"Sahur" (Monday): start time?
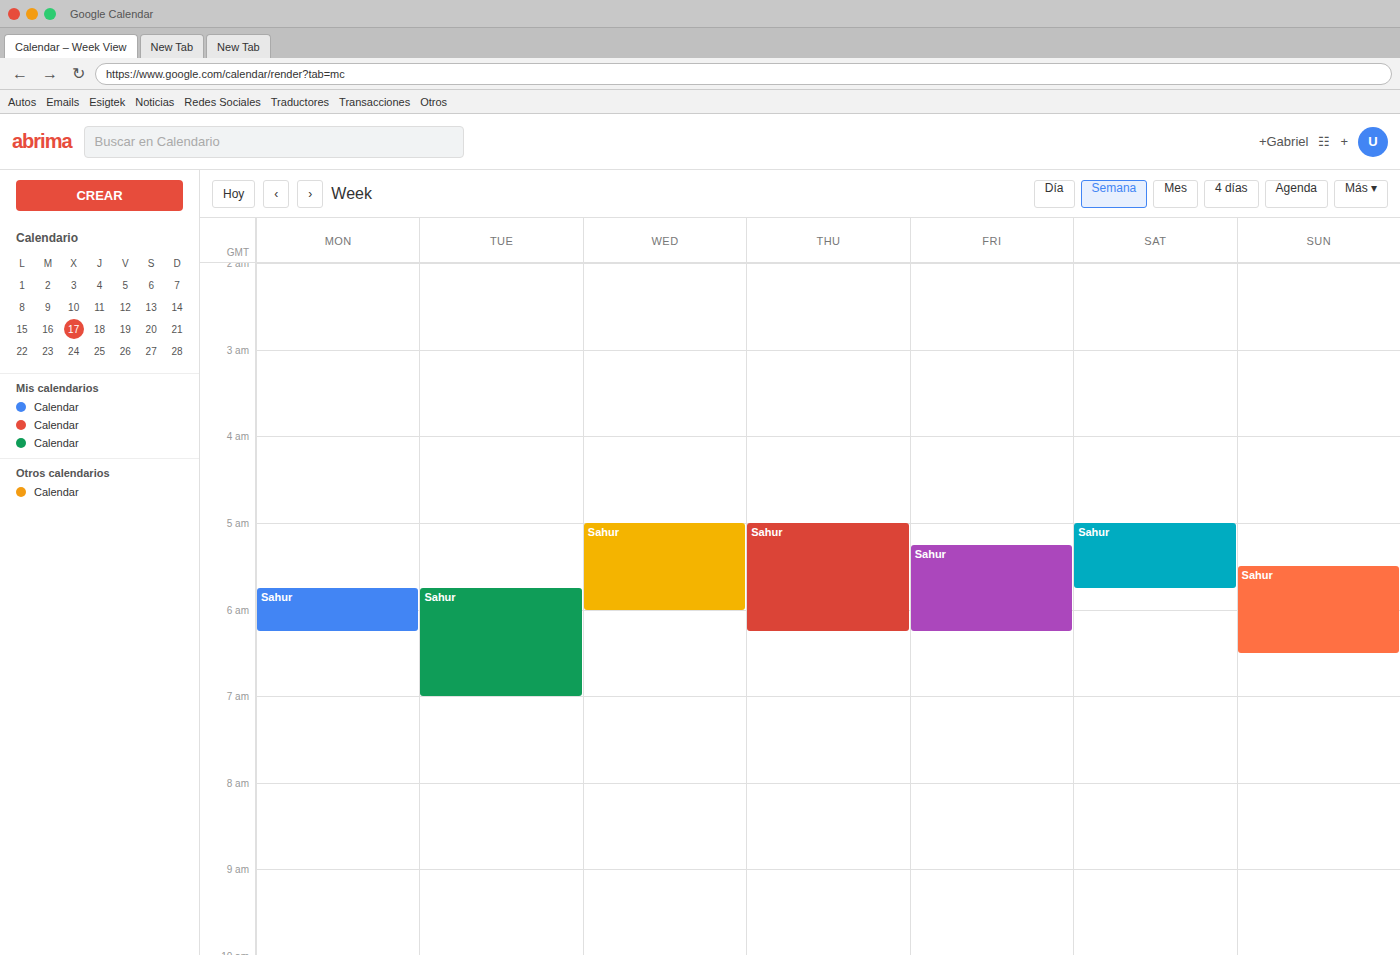
5:45 AM